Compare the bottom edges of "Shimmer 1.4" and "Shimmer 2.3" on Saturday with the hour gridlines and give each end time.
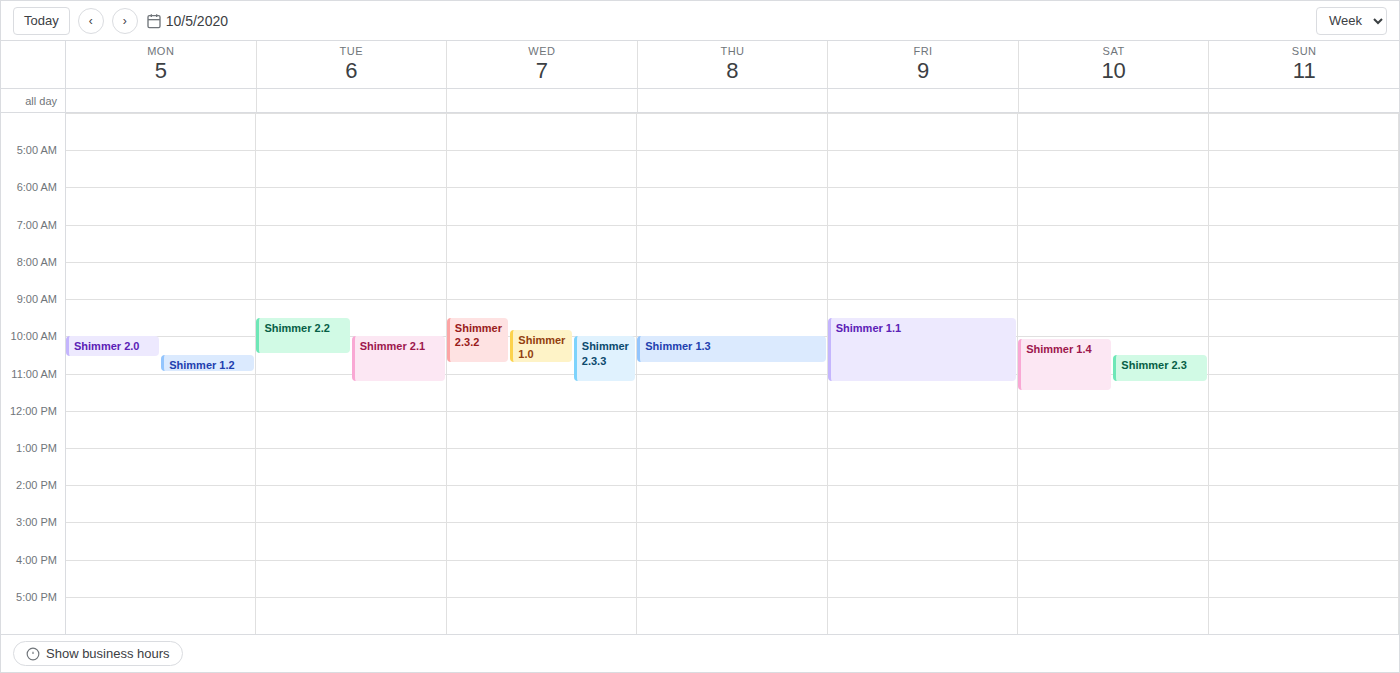
"Shimmer 1.4": 11:30 AM, halfway between the 11 AM and 12 PM lines. "Shimmer 2.3": 11:15 AM, neither: a quarter of the way from the 11 AM line to the 12 PM line.